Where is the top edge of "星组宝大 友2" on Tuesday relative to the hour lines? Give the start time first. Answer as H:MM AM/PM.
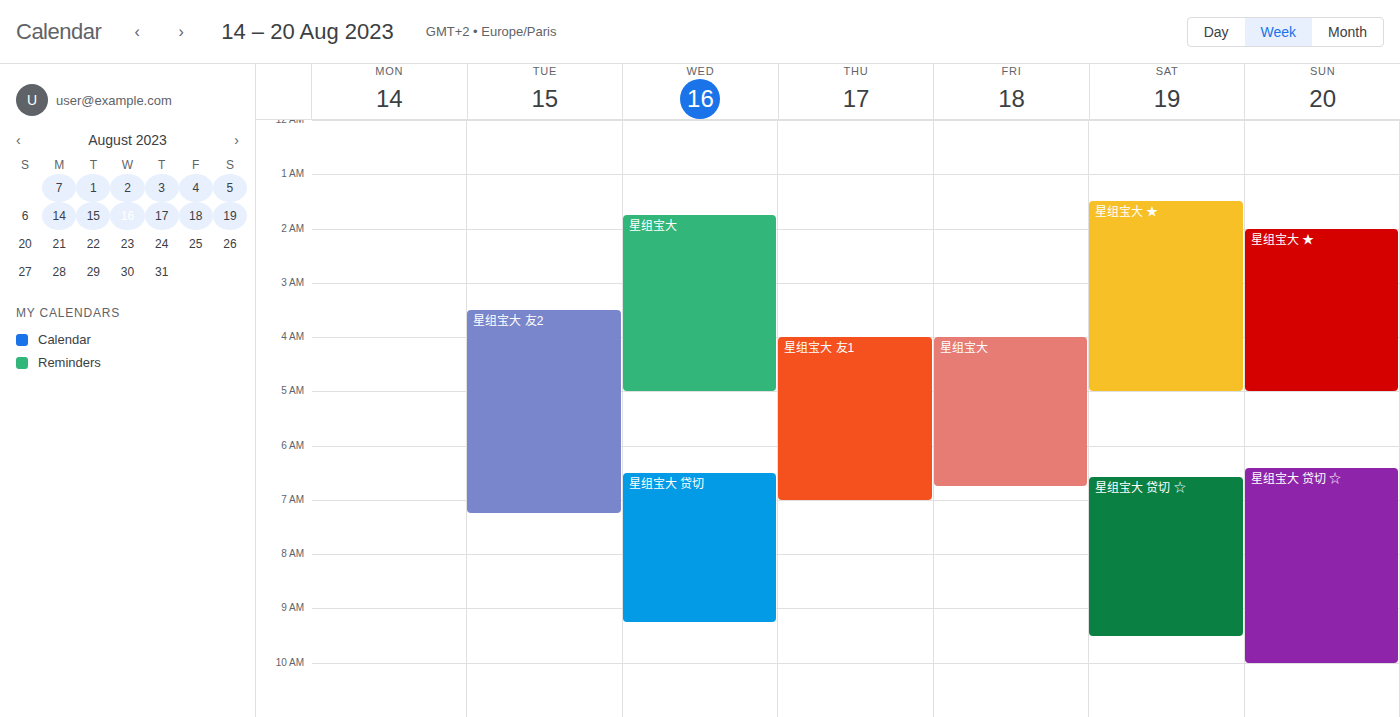
3:30 AM -- halfway between the 3 AM and 4 AM lines.